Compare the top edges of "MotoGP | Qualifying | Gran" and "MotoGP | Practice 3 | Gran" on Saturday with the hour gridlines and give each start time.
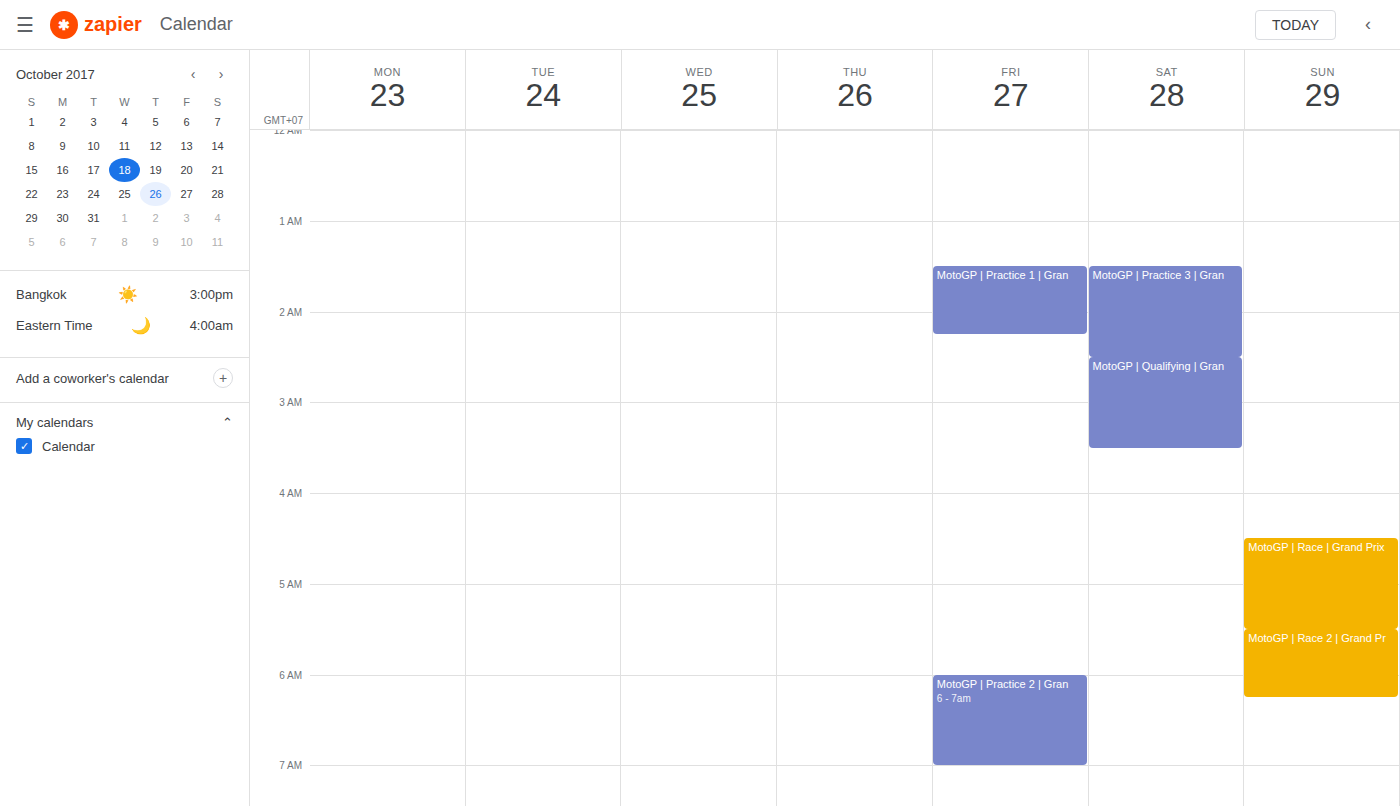
"MotoGP | Qualifying | Gran": 2:30 AM, halfway between the 2 AM and 3 AM lines. "MotoGP | Practice 3 | Gran": 1:30 AM, halfway between the 1 AM and 2 AM lines.